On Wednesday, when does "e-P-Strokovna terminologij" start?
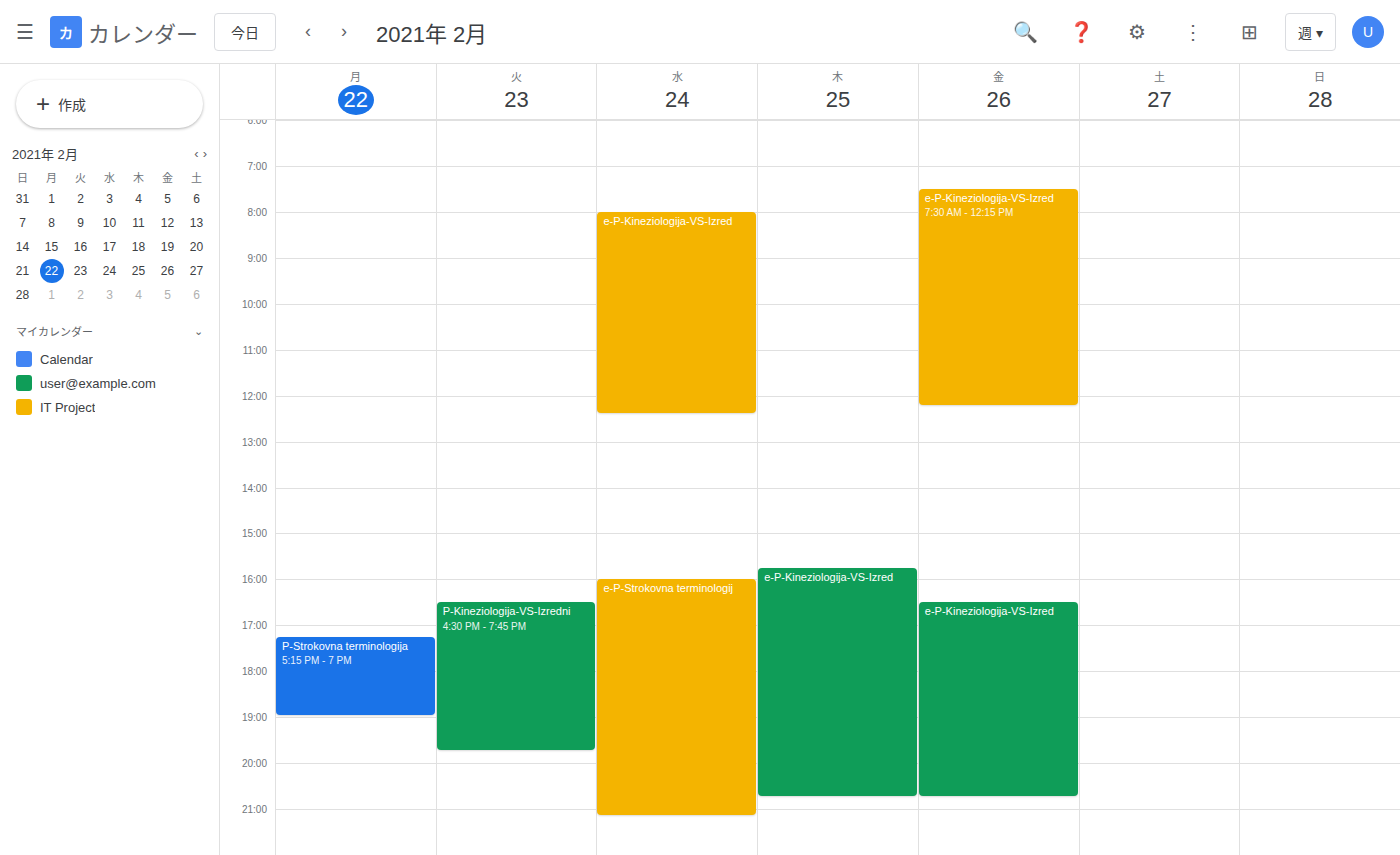
4:00 PM